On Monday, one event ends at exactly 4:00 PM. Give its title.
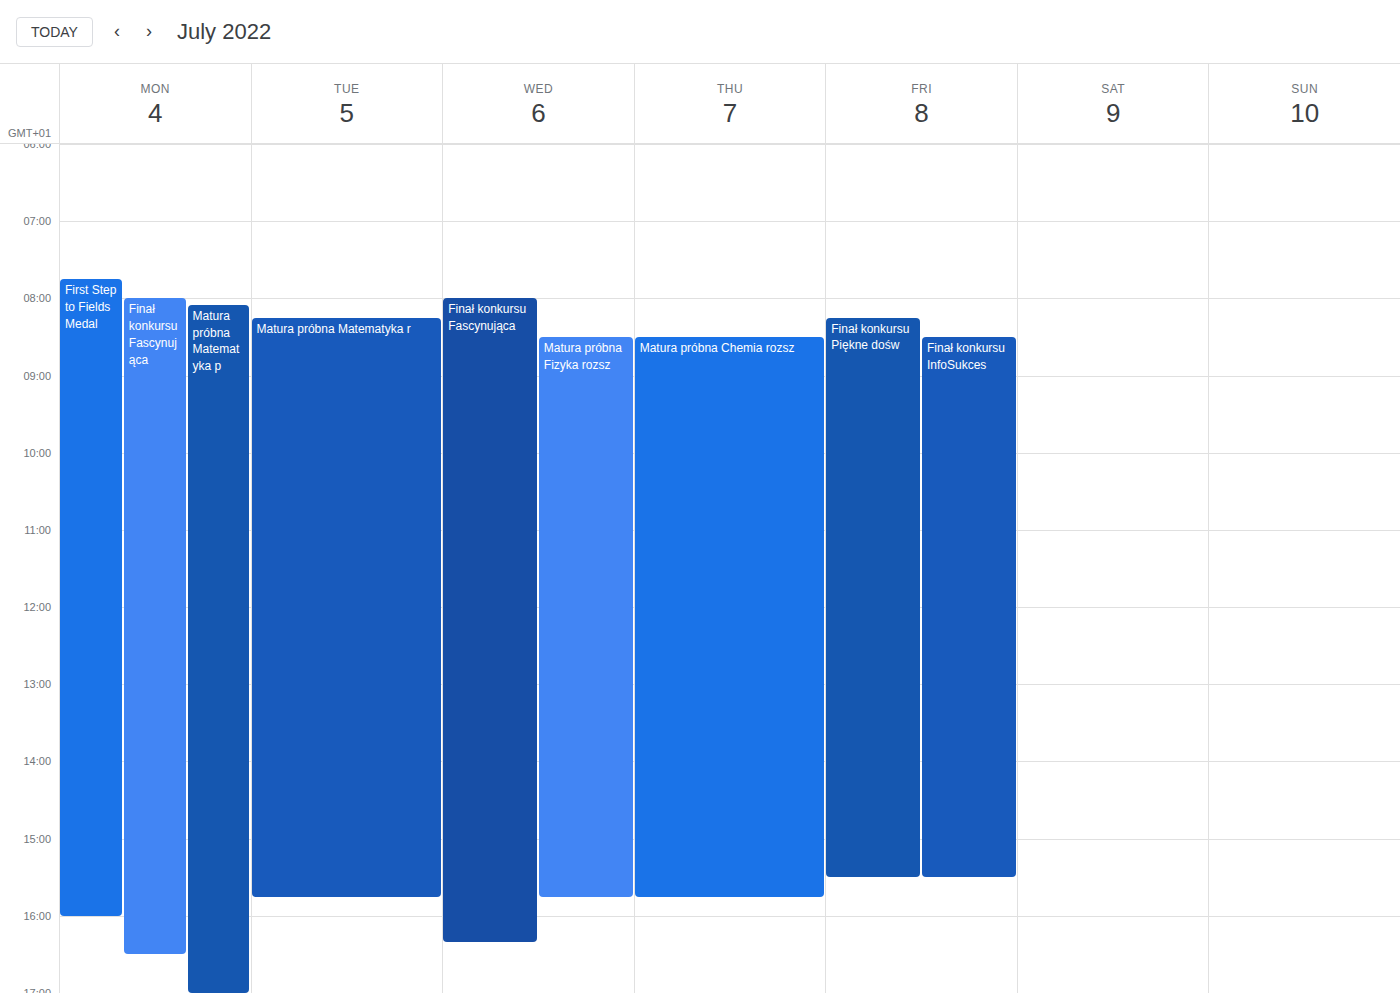
"First Step to Fields Medal"